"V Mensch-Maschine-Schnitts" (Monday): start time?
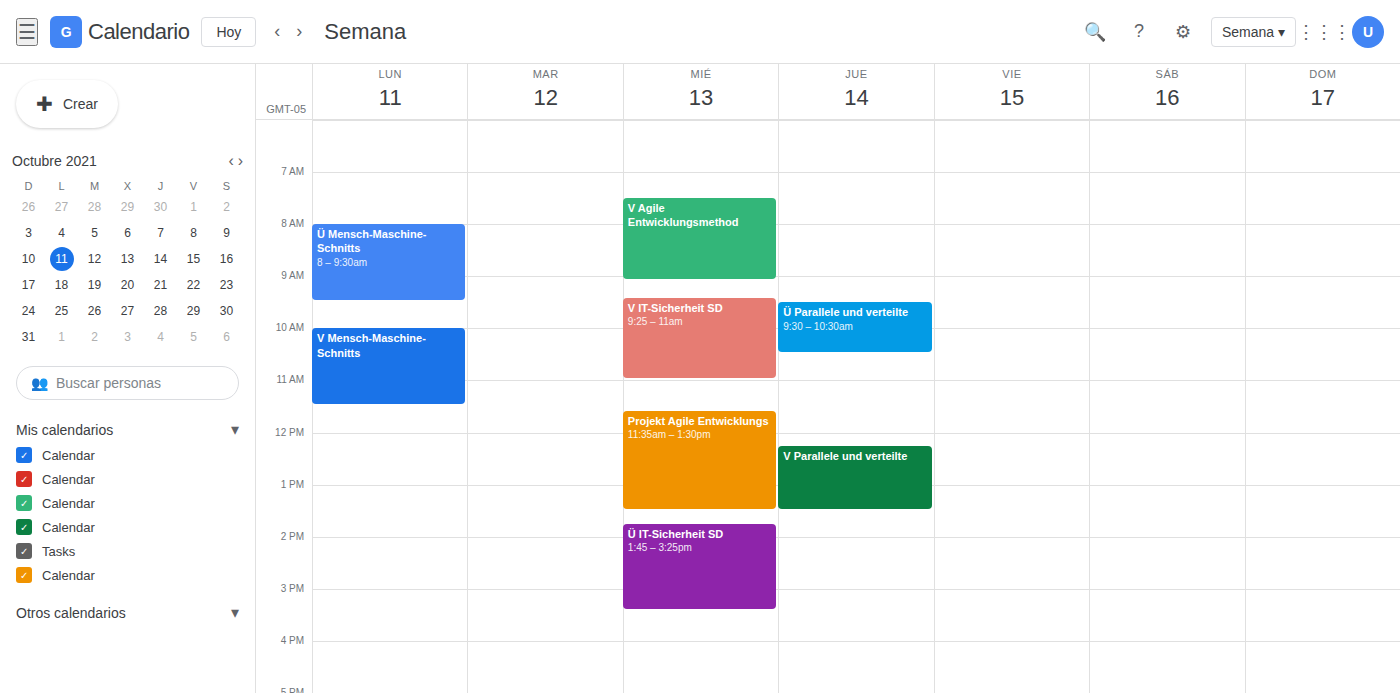
10:00